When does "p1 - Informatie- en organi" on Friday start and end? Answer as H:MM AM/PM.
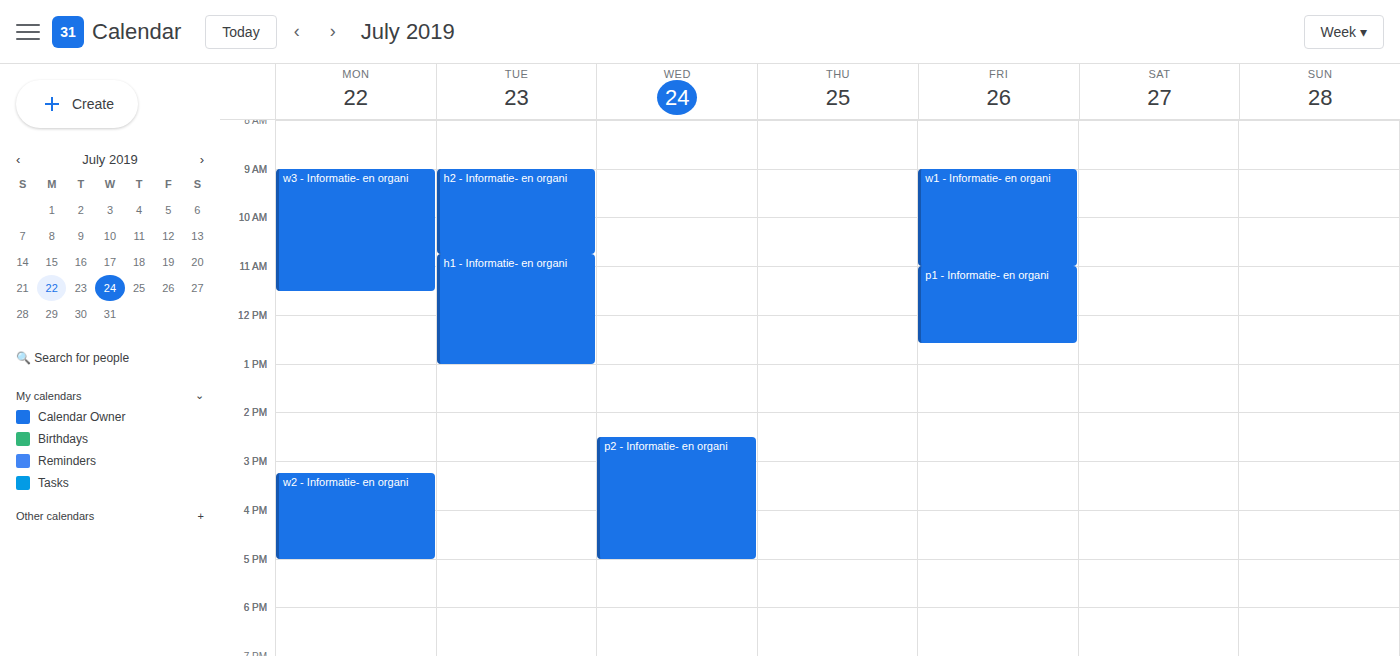
11:00 AM to 12:35 PM